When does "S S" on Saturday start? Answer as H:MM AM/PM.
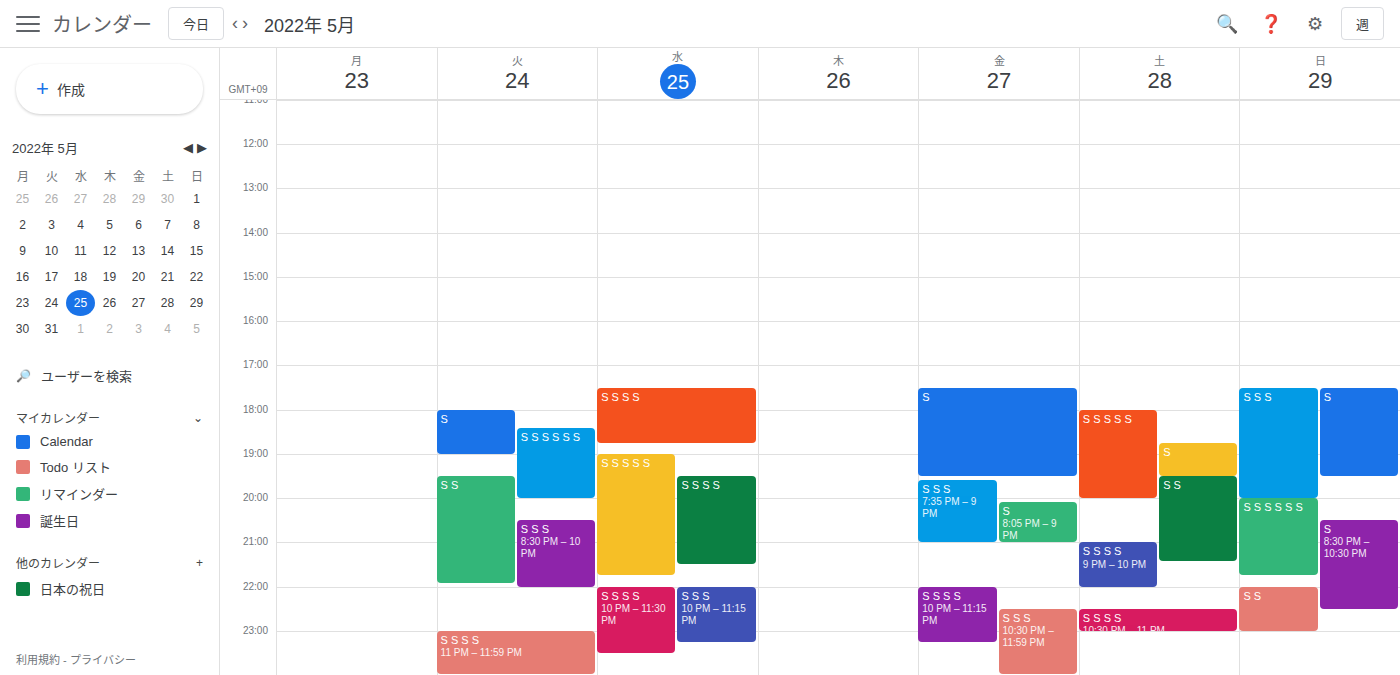
7:30 PM